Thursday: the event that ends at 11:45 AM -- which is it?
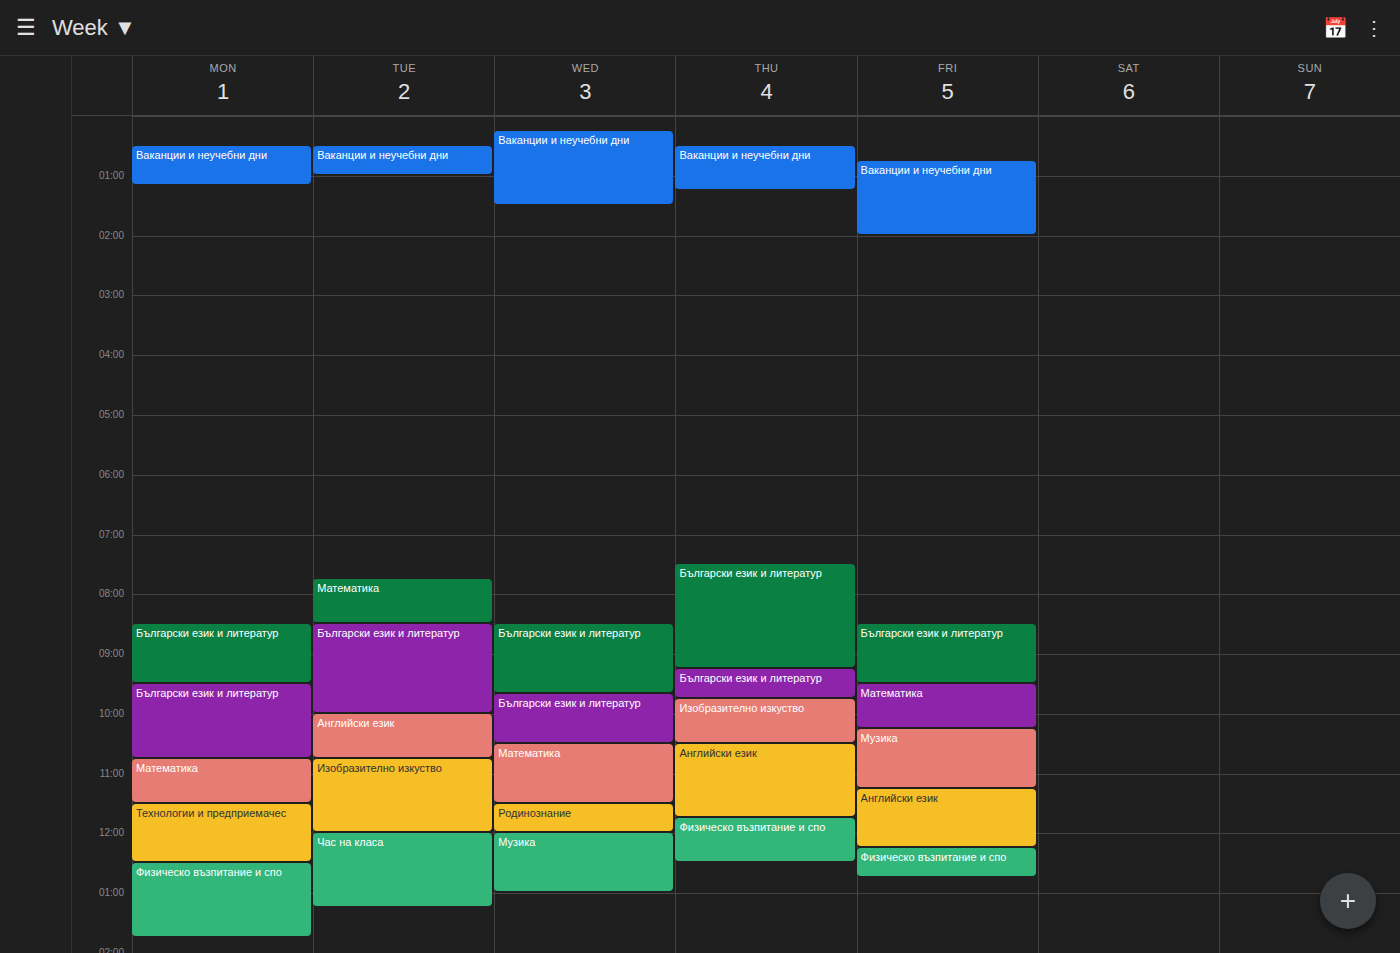
"Английски език"